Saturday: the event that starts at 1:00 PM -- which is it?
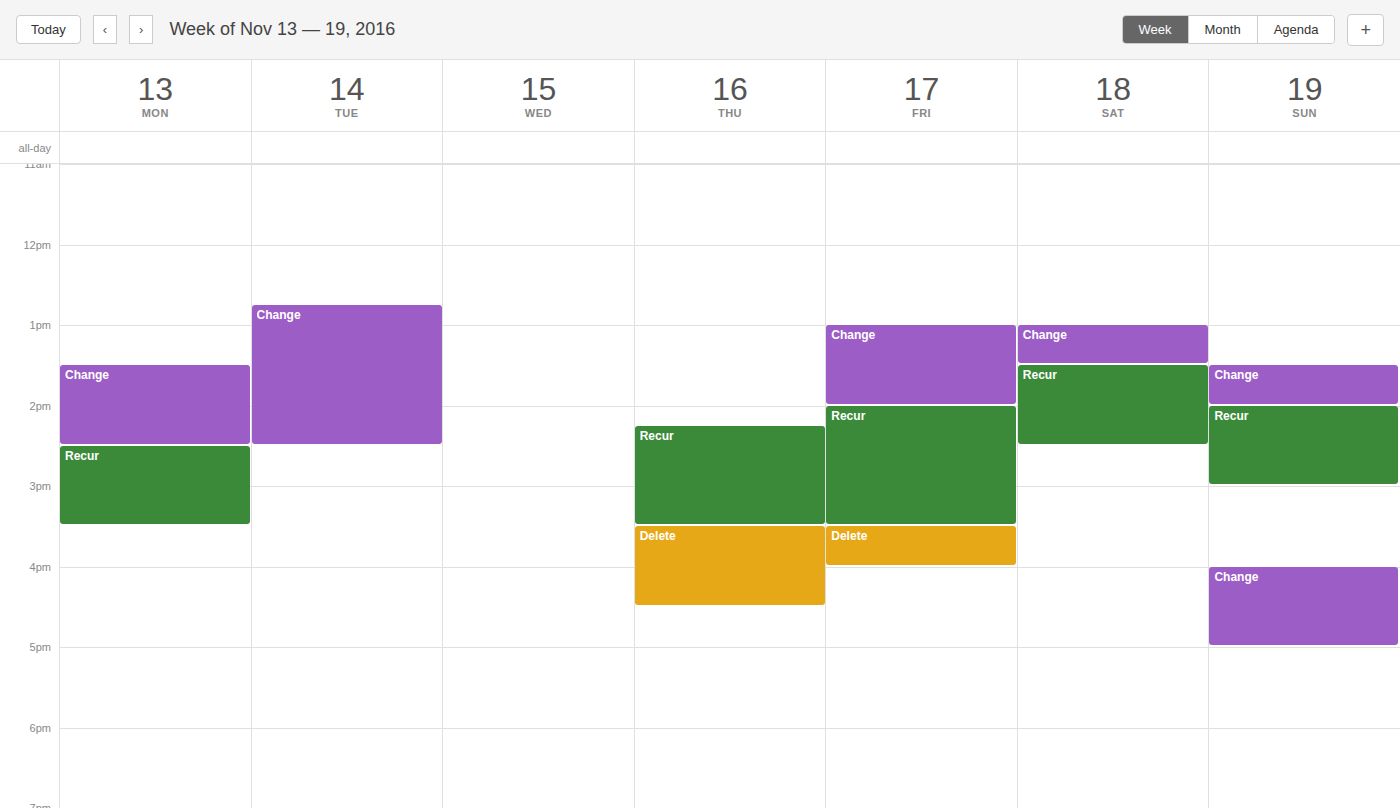
"Change"